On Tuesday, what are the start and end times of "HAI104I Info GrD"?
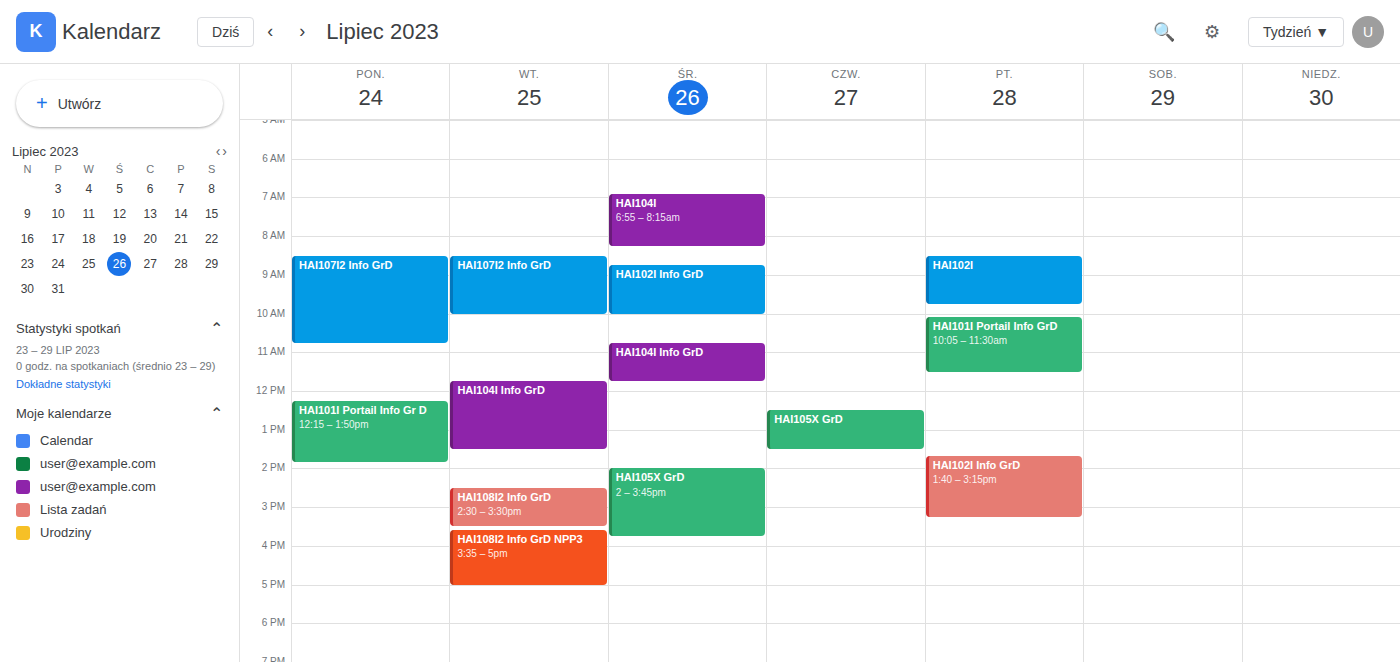
11:45 AM to 1:30 PM